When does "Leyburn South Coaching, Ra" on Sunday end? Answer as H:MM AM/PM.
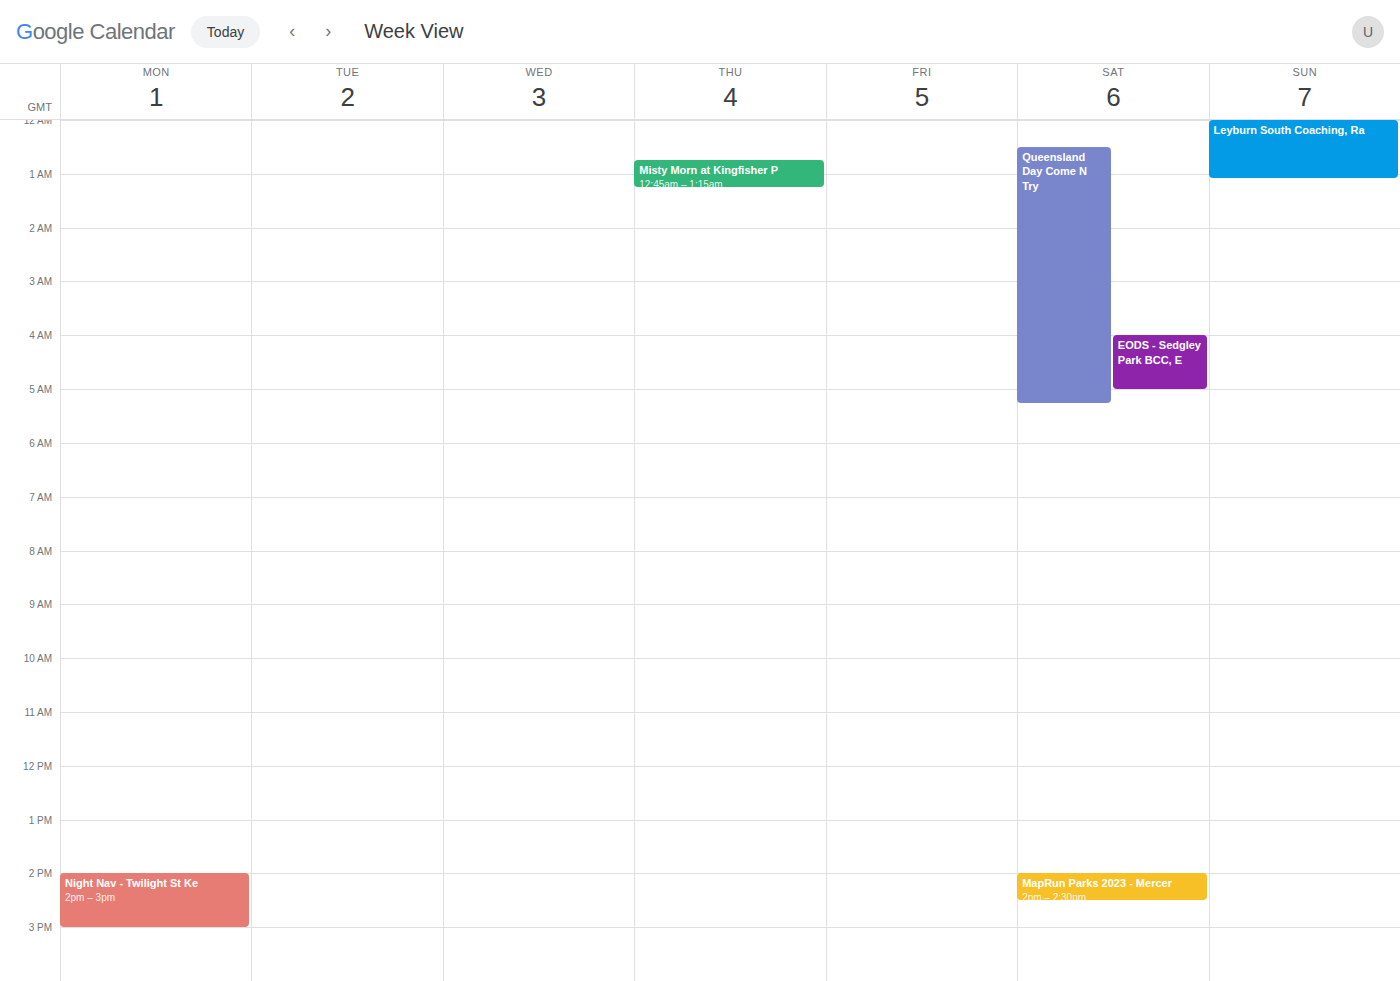
1:05 AM